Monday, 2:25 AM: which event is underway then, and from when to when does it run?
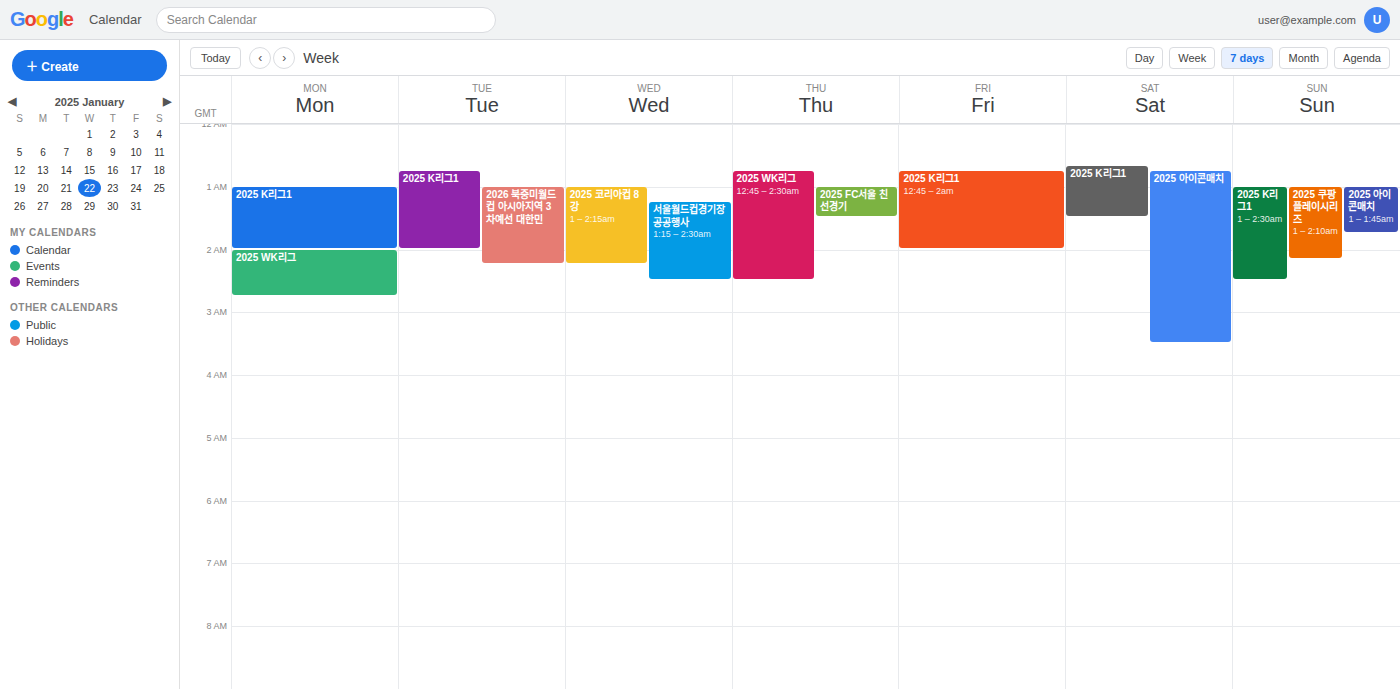
"2025 WK리그", 2:00 AM to 2:45 AM